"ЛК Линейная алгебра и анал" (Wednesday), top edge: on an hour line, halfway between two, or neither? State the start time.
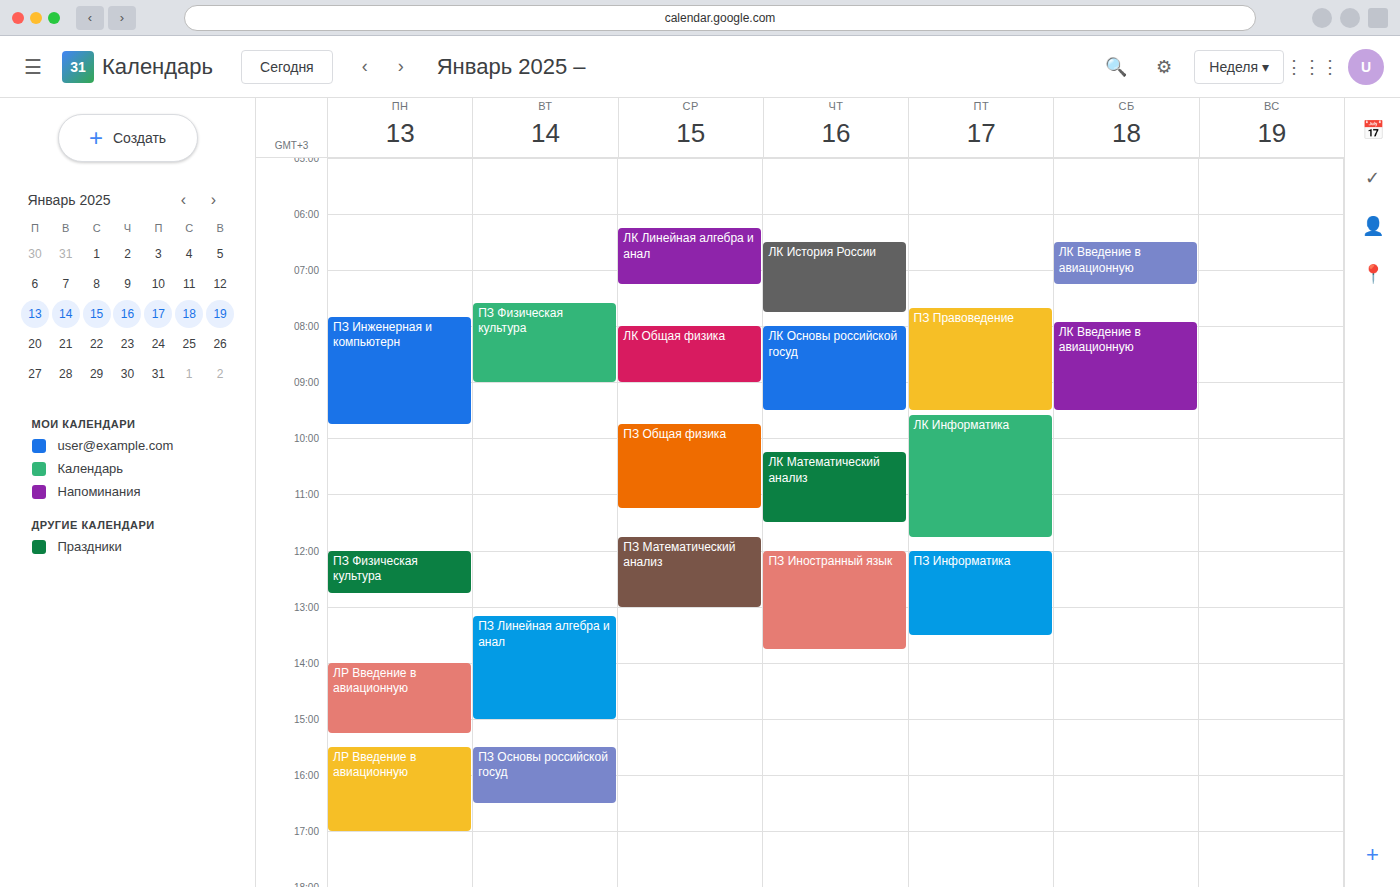
6:15 AM -- neither: a quarter of the way from the 6 AM line to the 7 AM line.